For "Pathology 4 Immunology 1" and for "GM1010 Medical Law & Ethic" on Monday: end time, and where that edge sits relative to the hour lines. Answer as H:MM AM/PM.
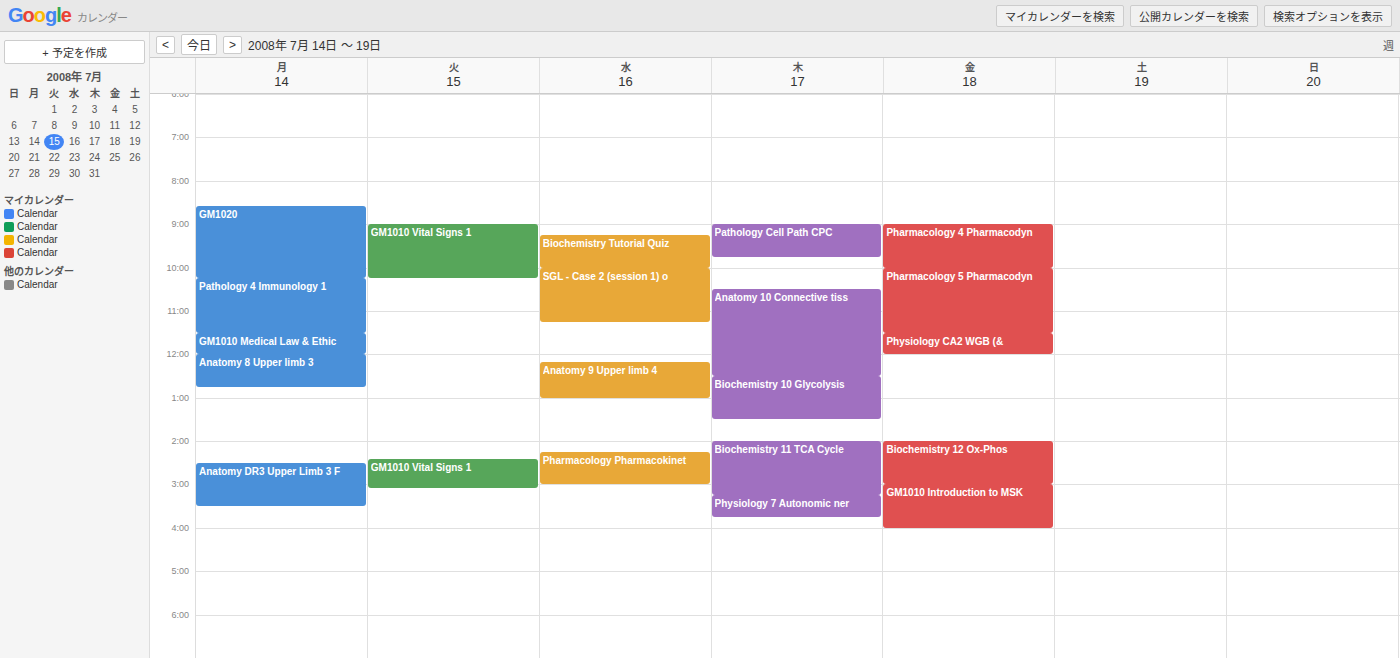
"Pathology 4 Immunology 1": 11:30 AM, halfway between the 11 AM and 12 PM lines. "GM1010 Medical Law & Ethic": 12:00 PM, exactly on the 12 PM line.